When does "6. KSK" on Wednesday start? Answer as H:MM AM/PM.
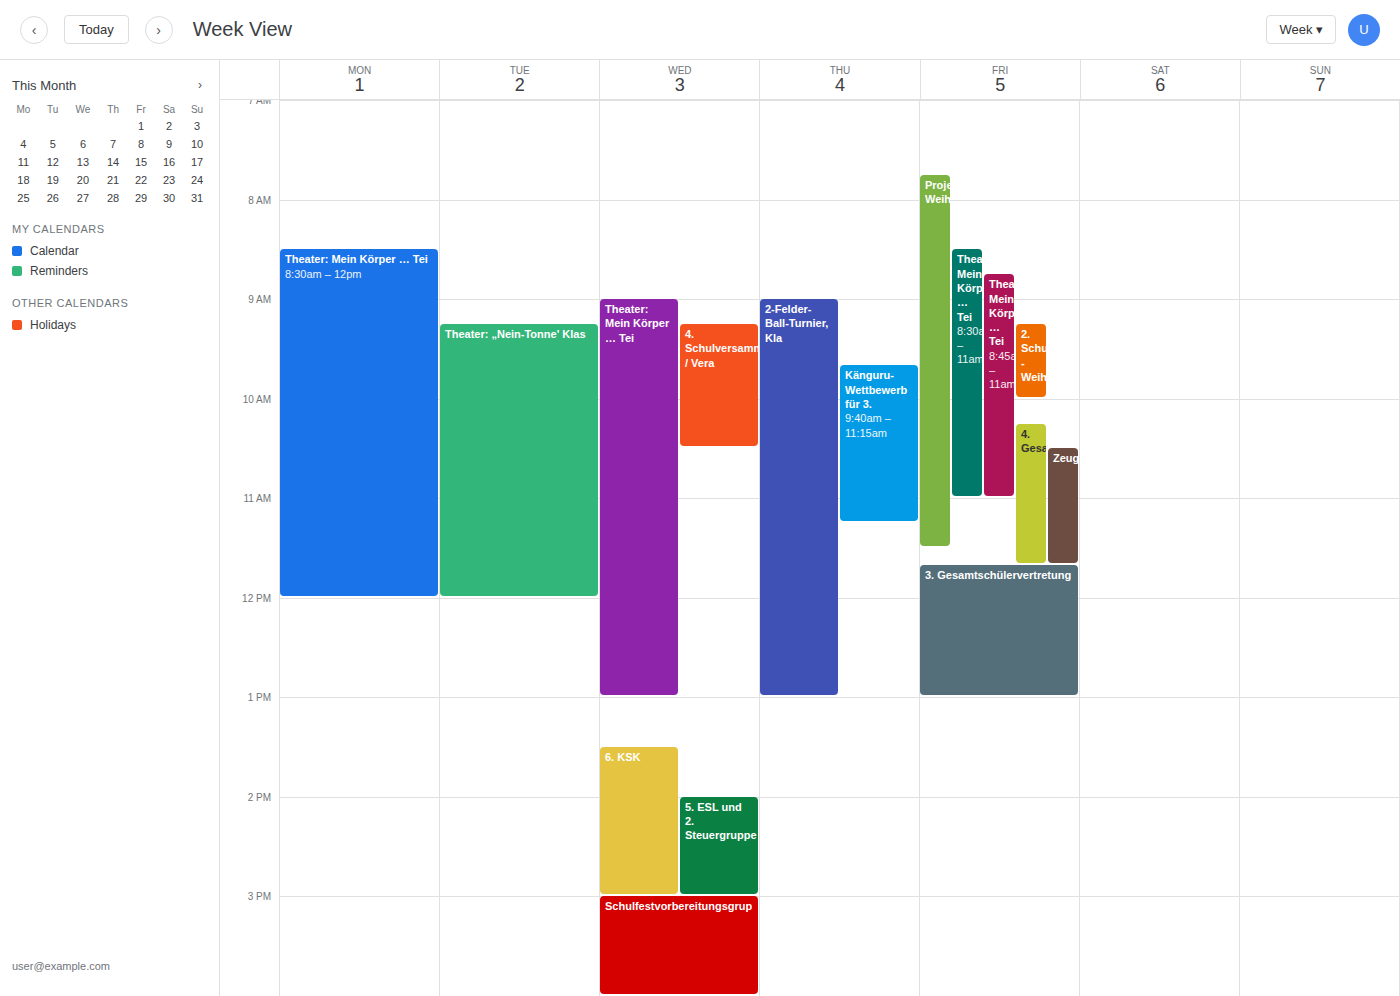
1:30 PM